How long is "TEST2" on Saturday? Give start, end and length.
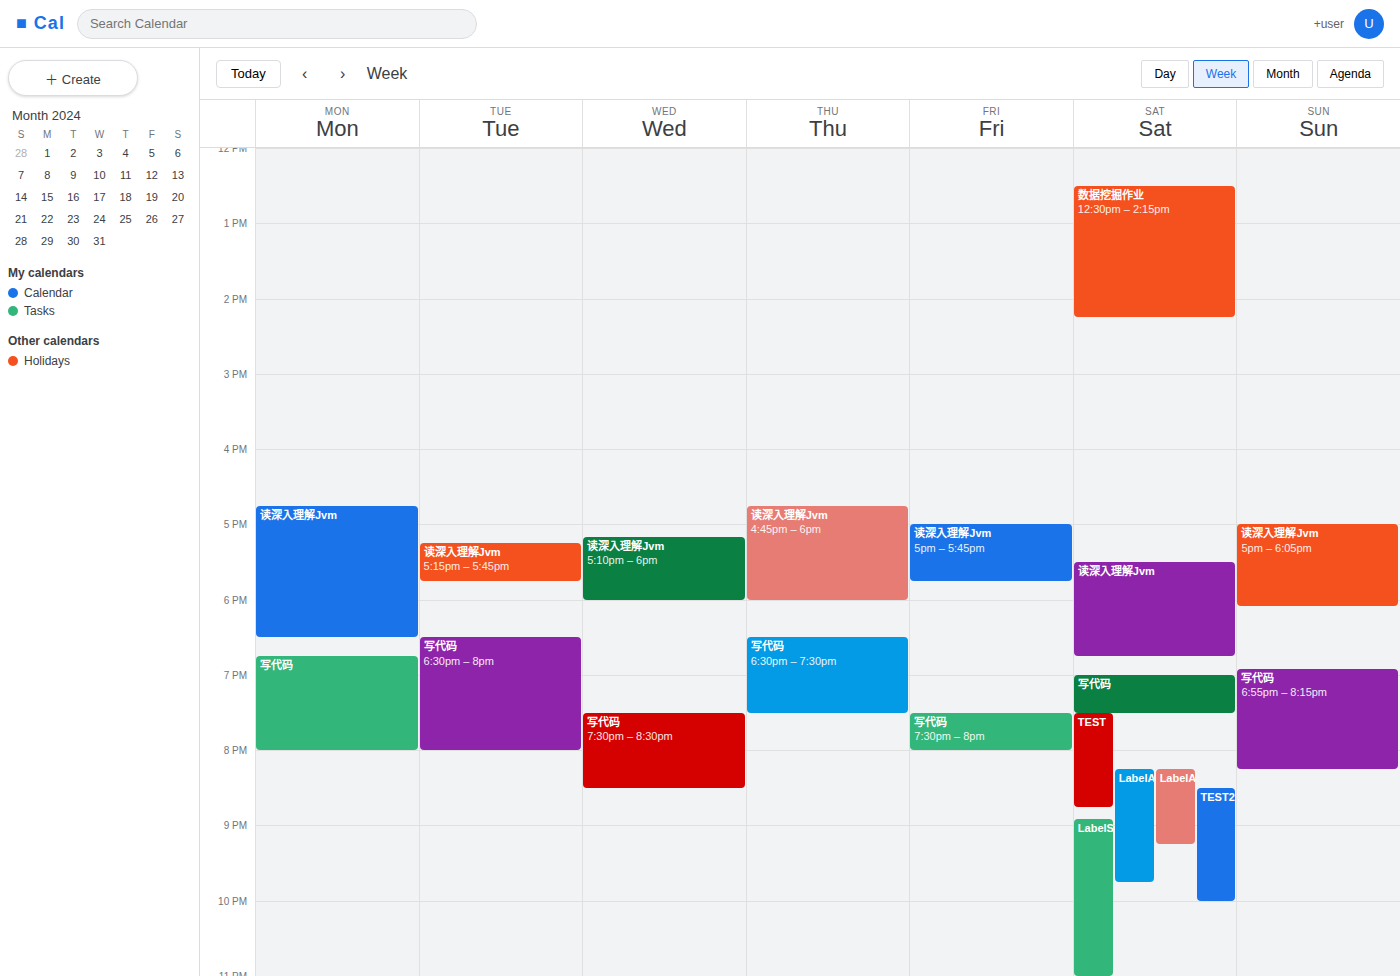
20:30 to 22:00, 1 hour 30 minutes